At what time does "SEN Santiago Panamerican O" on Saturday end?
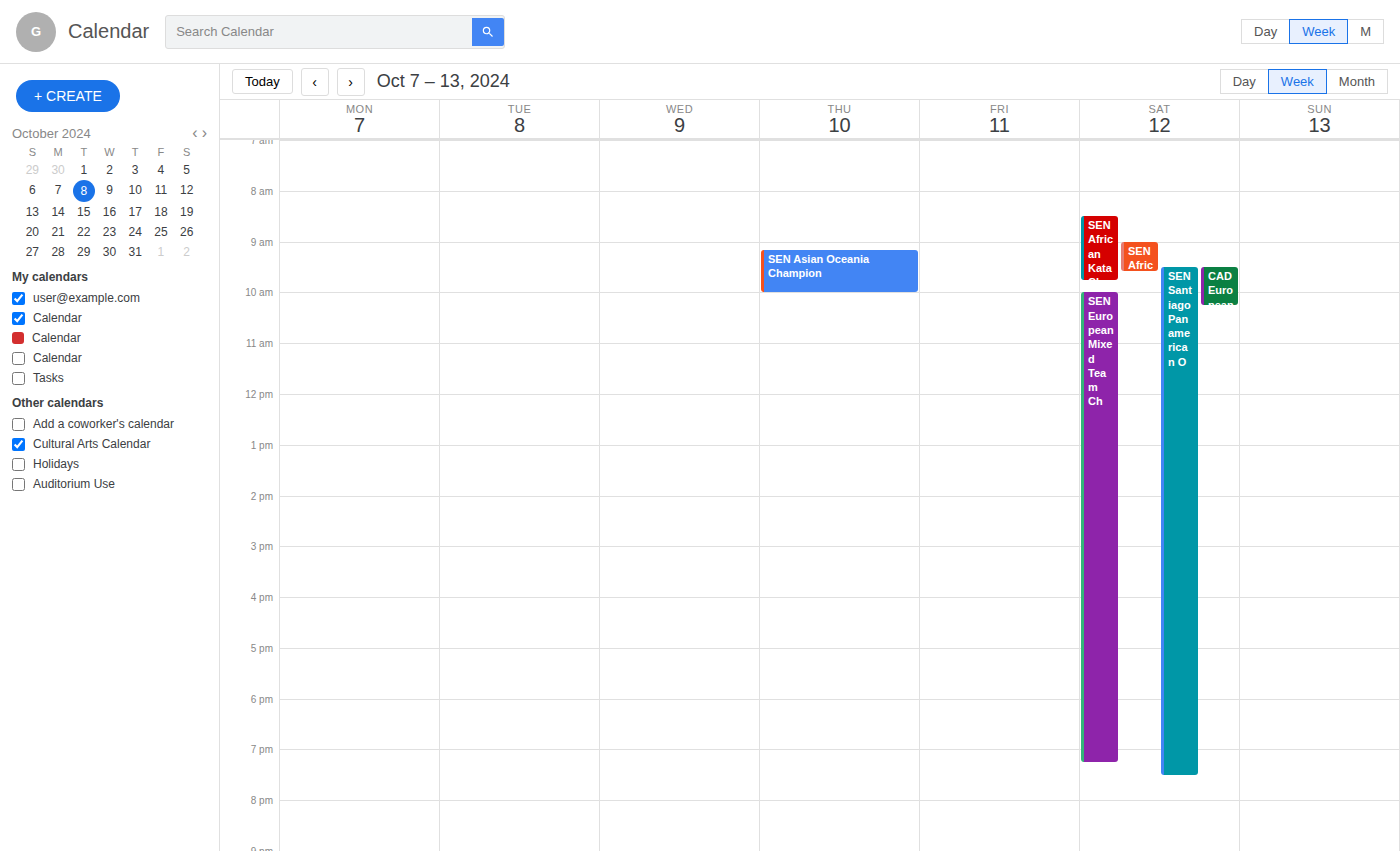
7:30 PM